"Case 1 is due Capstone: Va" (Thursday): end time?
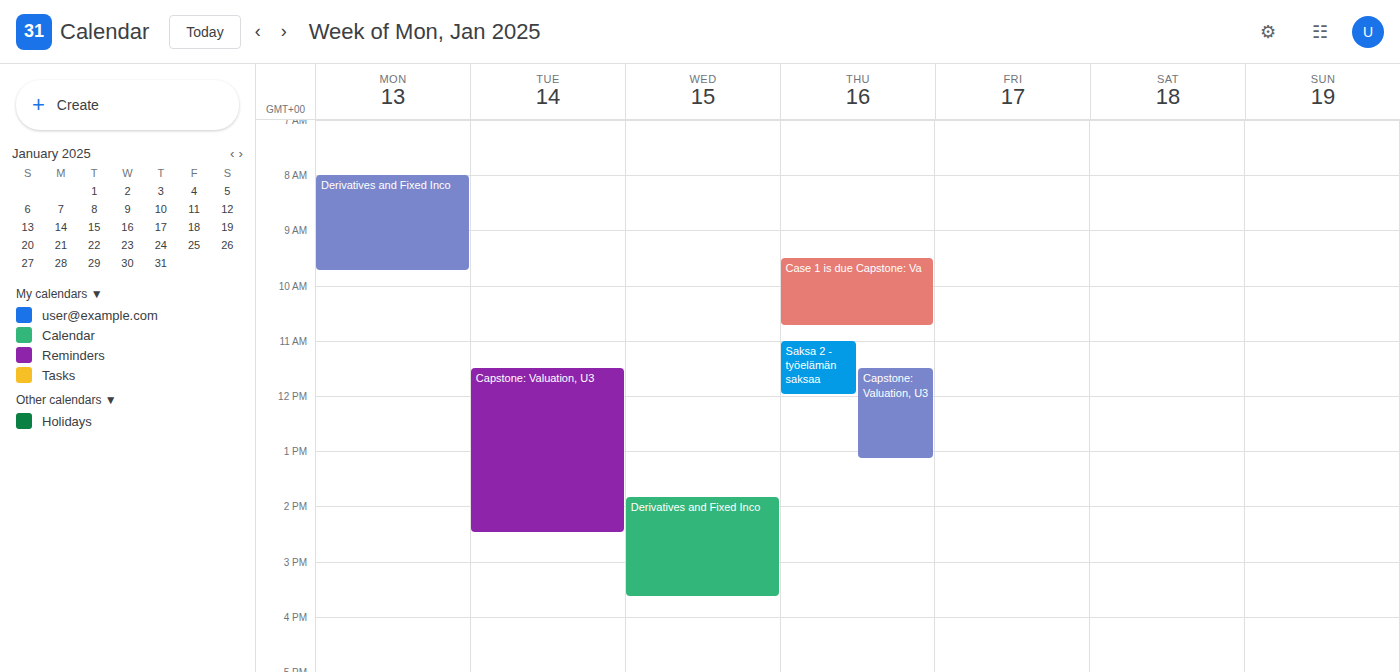
10:45 AM